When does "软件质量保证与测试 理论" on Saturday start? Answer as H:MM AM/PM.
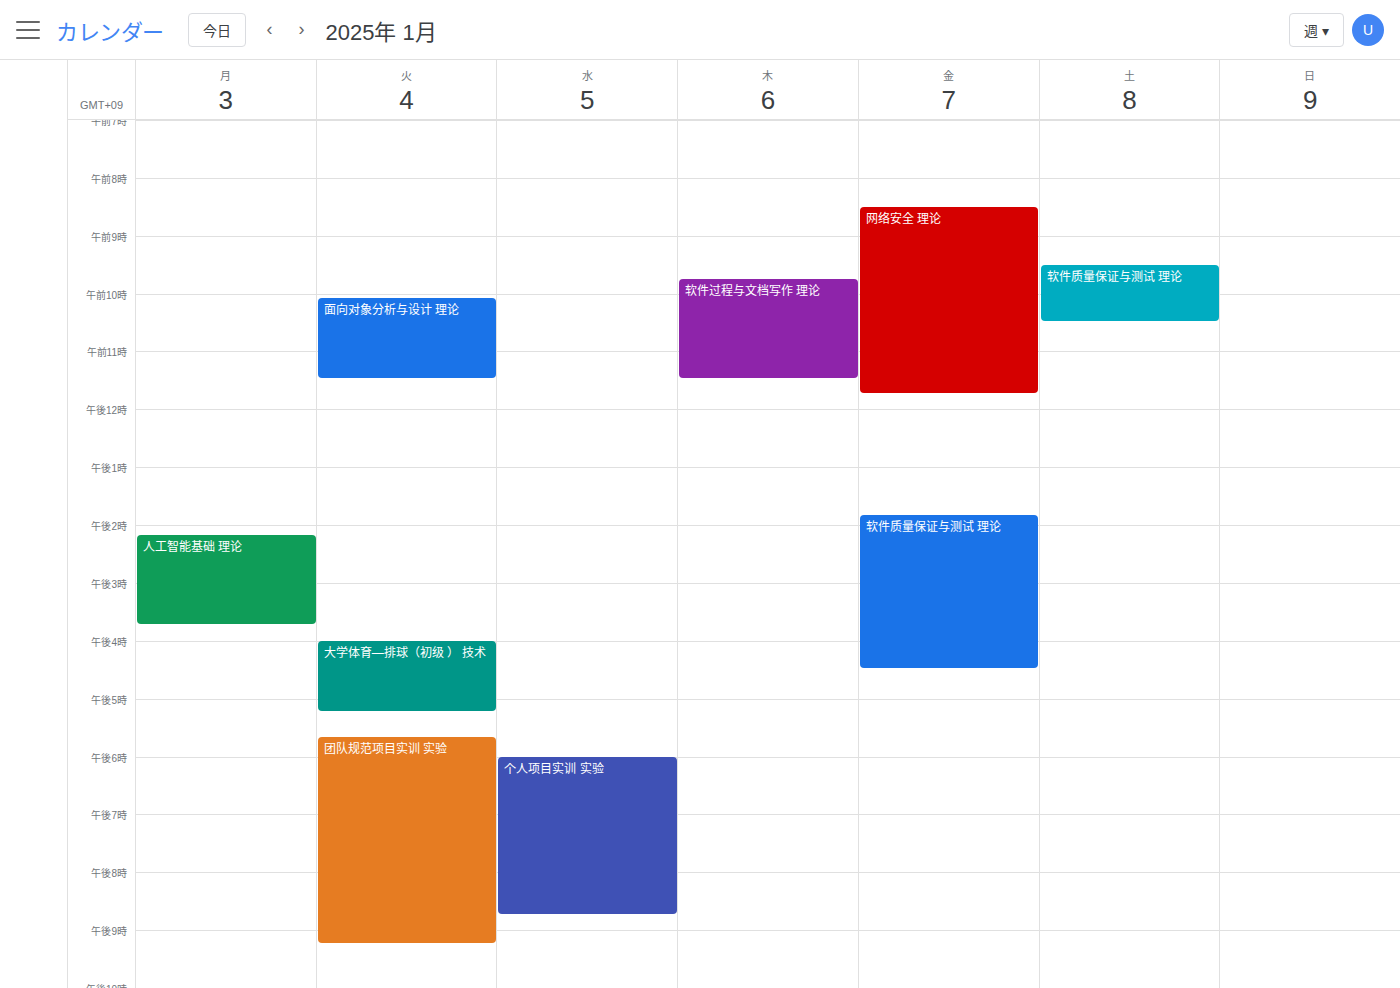
9:30 AM